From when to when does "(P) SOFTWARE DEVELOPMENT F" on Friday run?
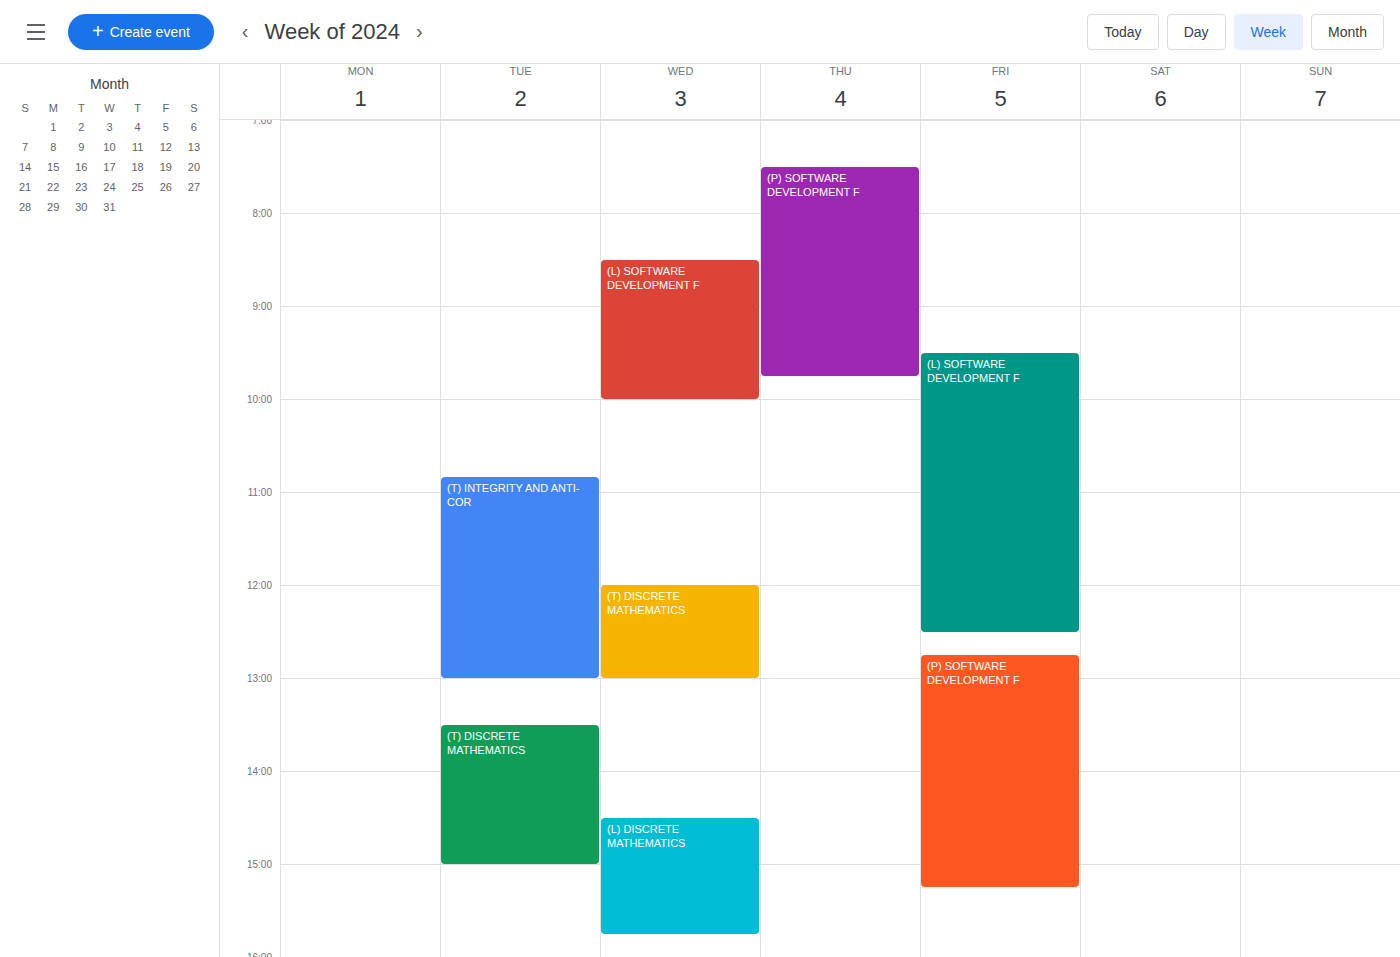
12:45 PM to 3:15 PM